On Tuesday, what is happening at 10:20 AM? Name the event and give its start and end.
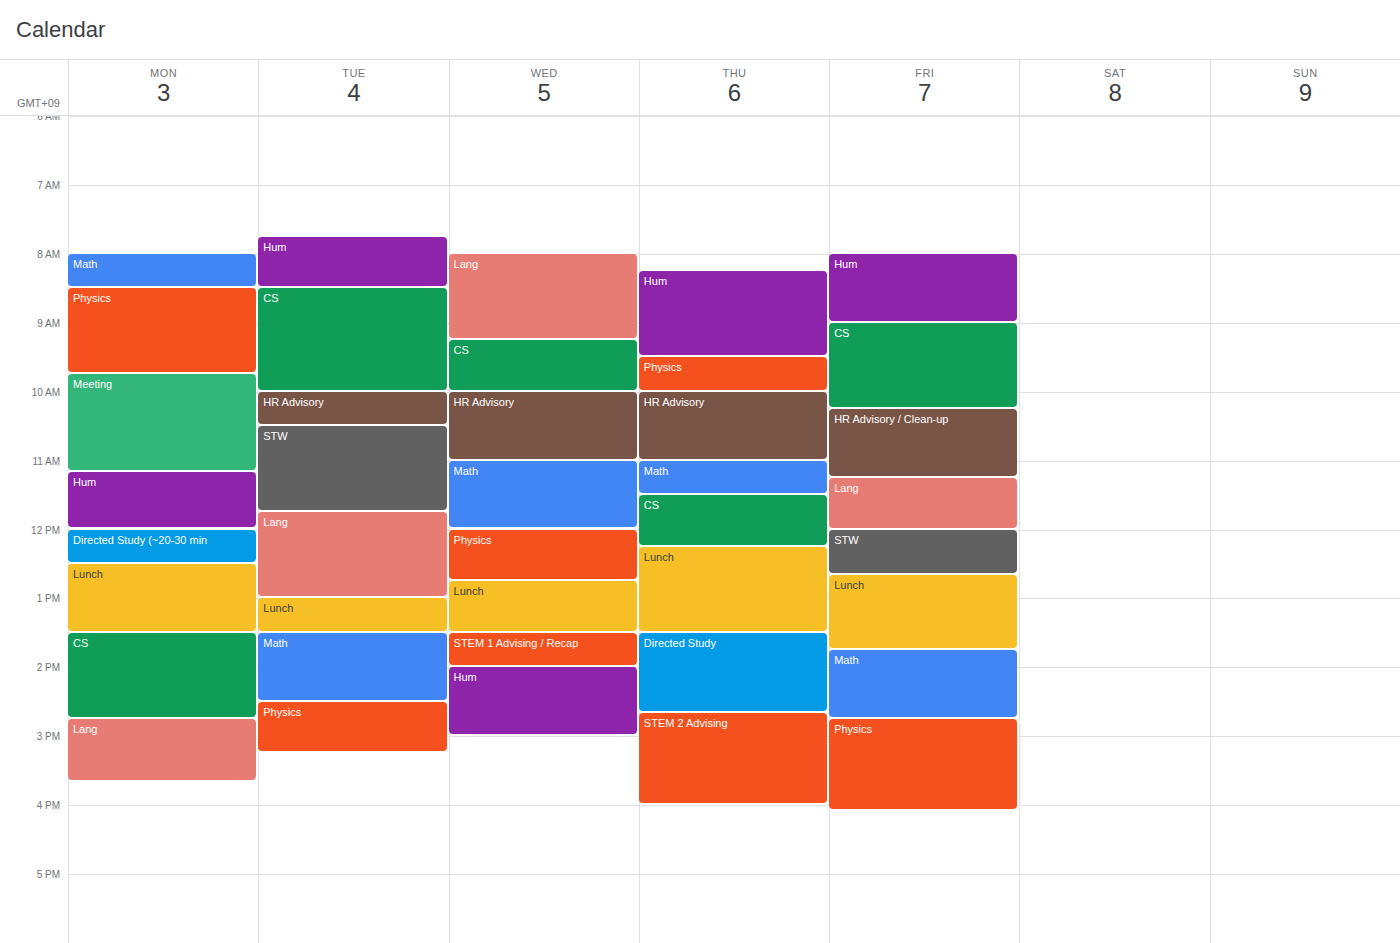
"HR Advisory", 10:00 AM to 10:30 AM